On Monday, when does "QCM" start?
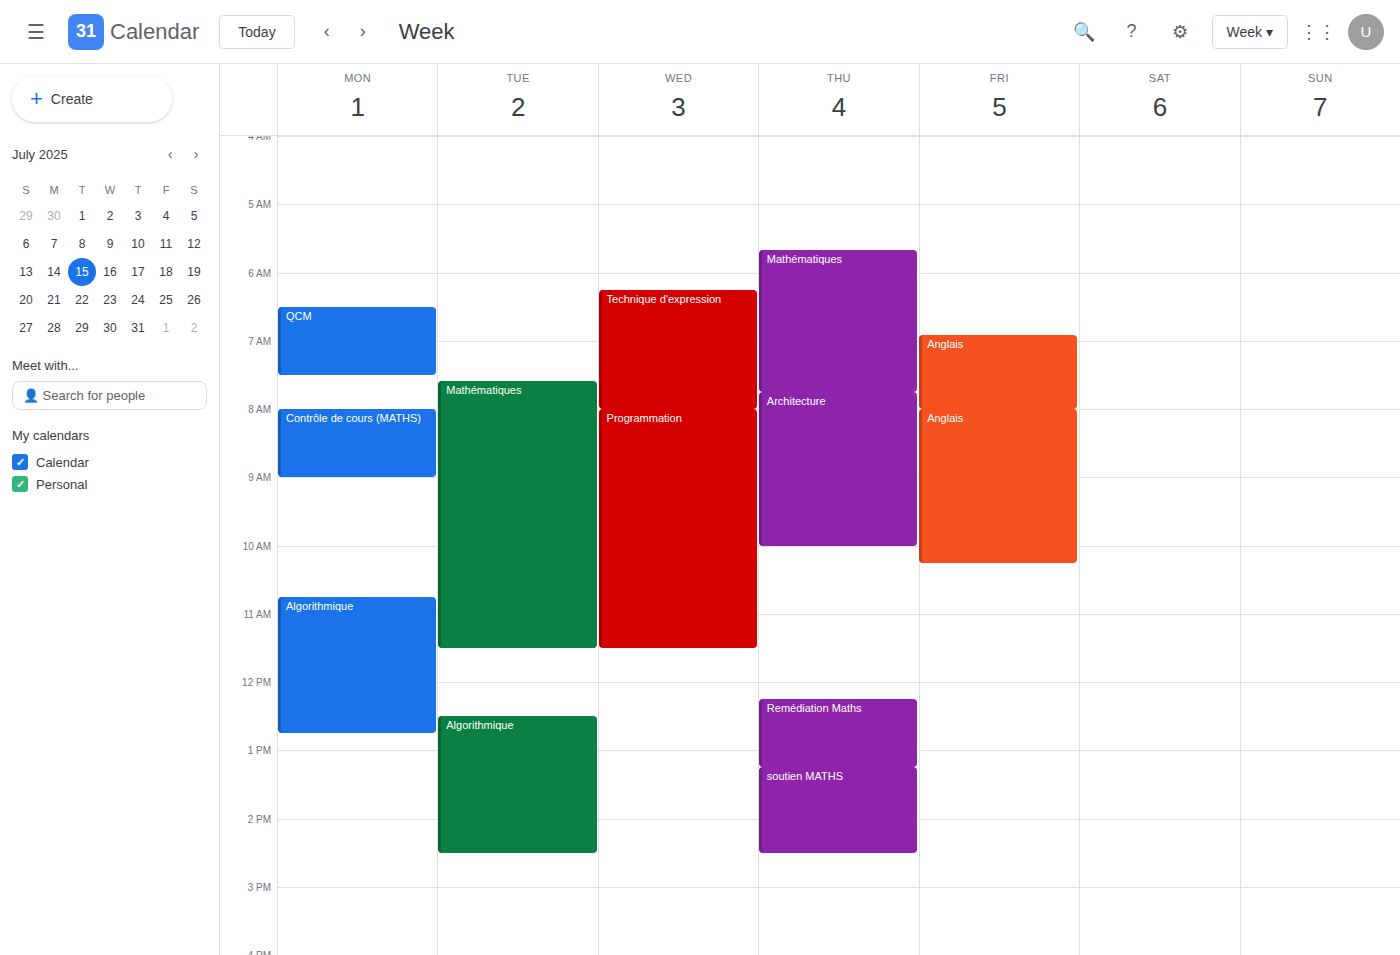
06:30